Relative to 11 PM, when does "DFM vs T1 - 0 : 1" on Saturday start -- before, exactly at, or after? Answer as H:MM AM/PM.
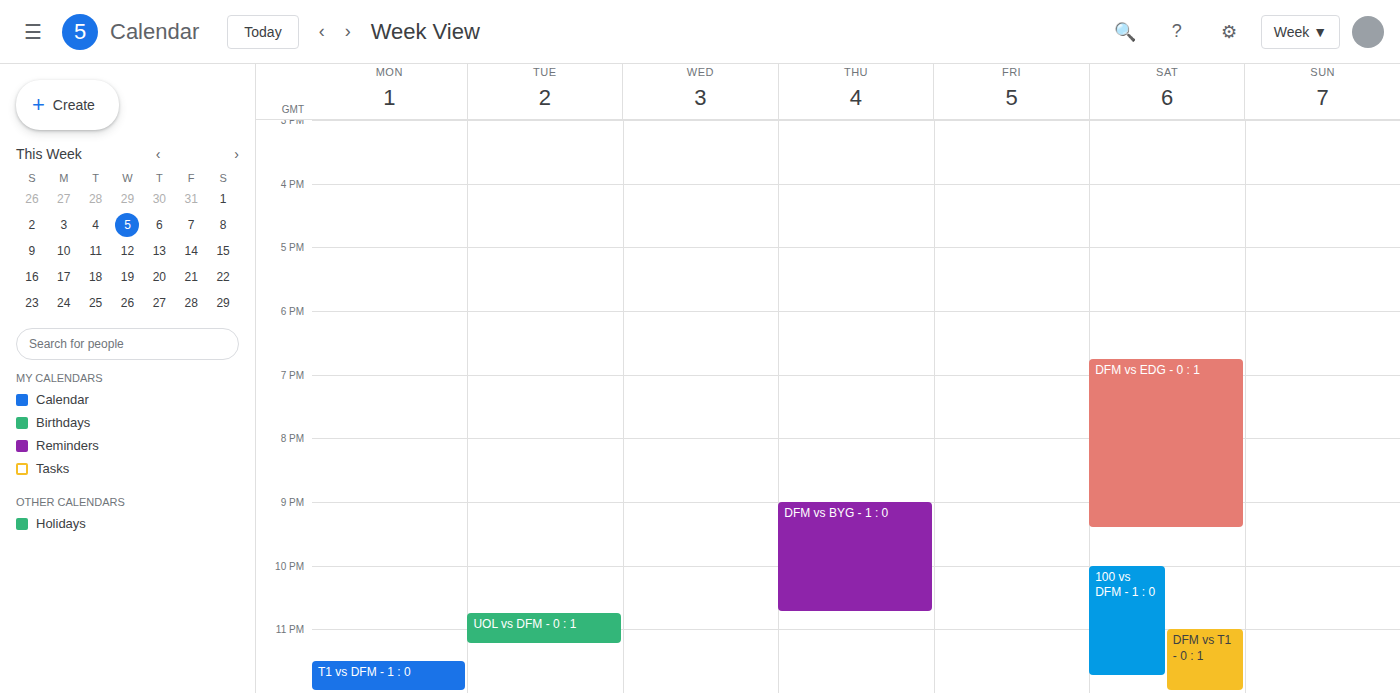
11:00 PM -- exactly at 11 PM, on the 11 PM line.